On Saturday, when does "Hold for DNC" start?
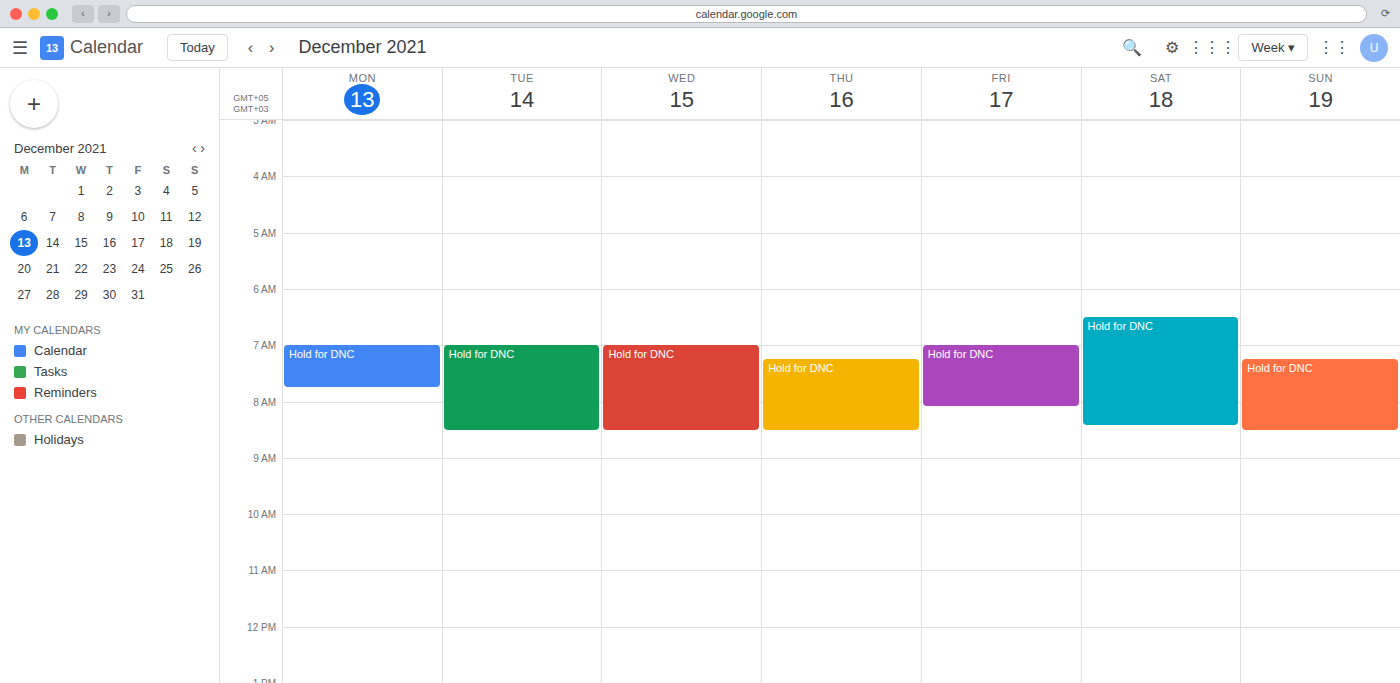
6:30 AM